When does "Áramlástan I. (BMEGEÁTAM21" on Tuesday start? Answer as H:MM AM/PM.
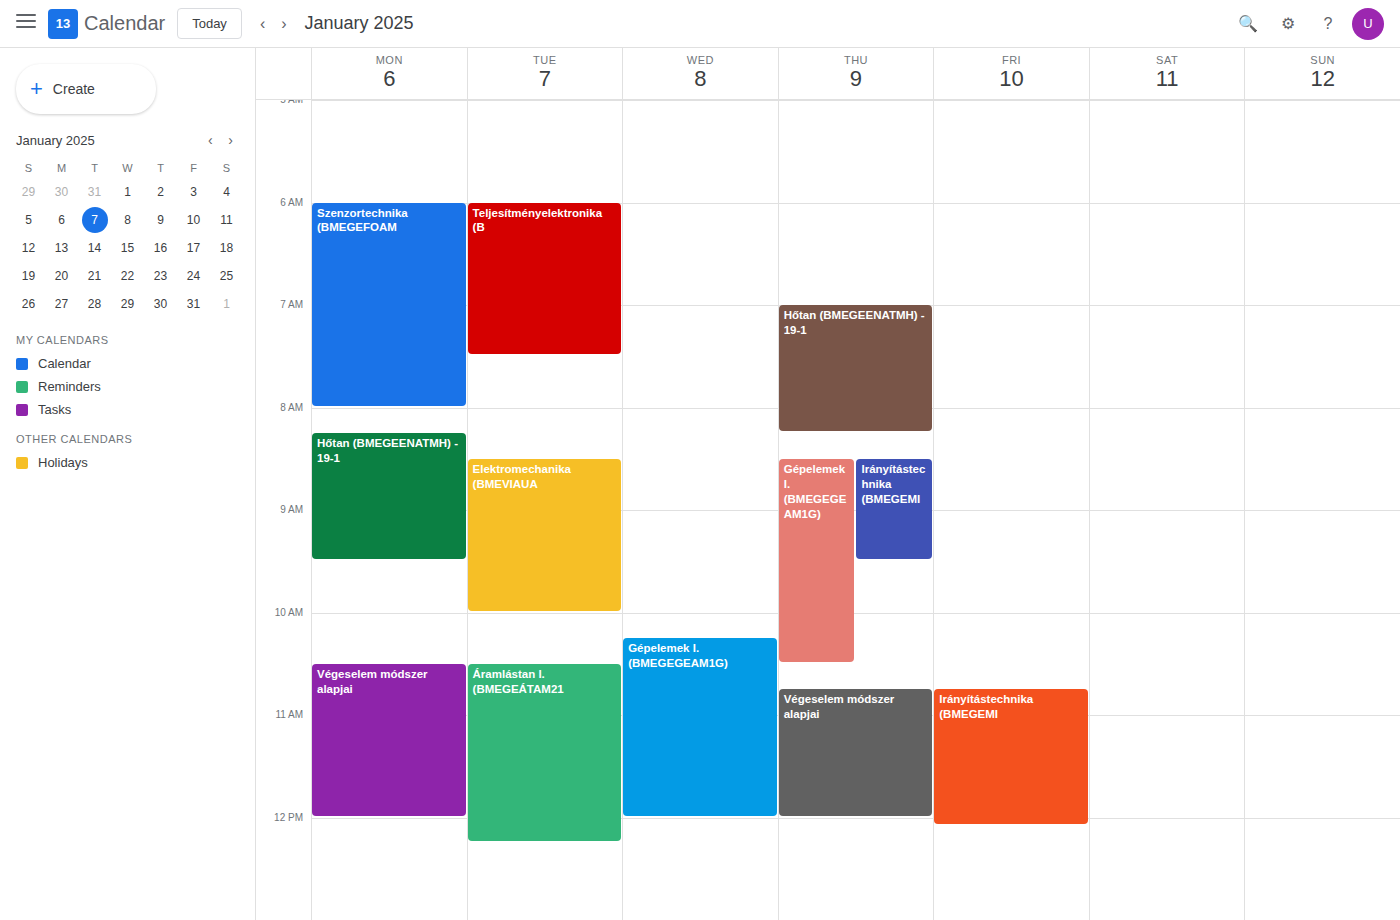
10:30 AM